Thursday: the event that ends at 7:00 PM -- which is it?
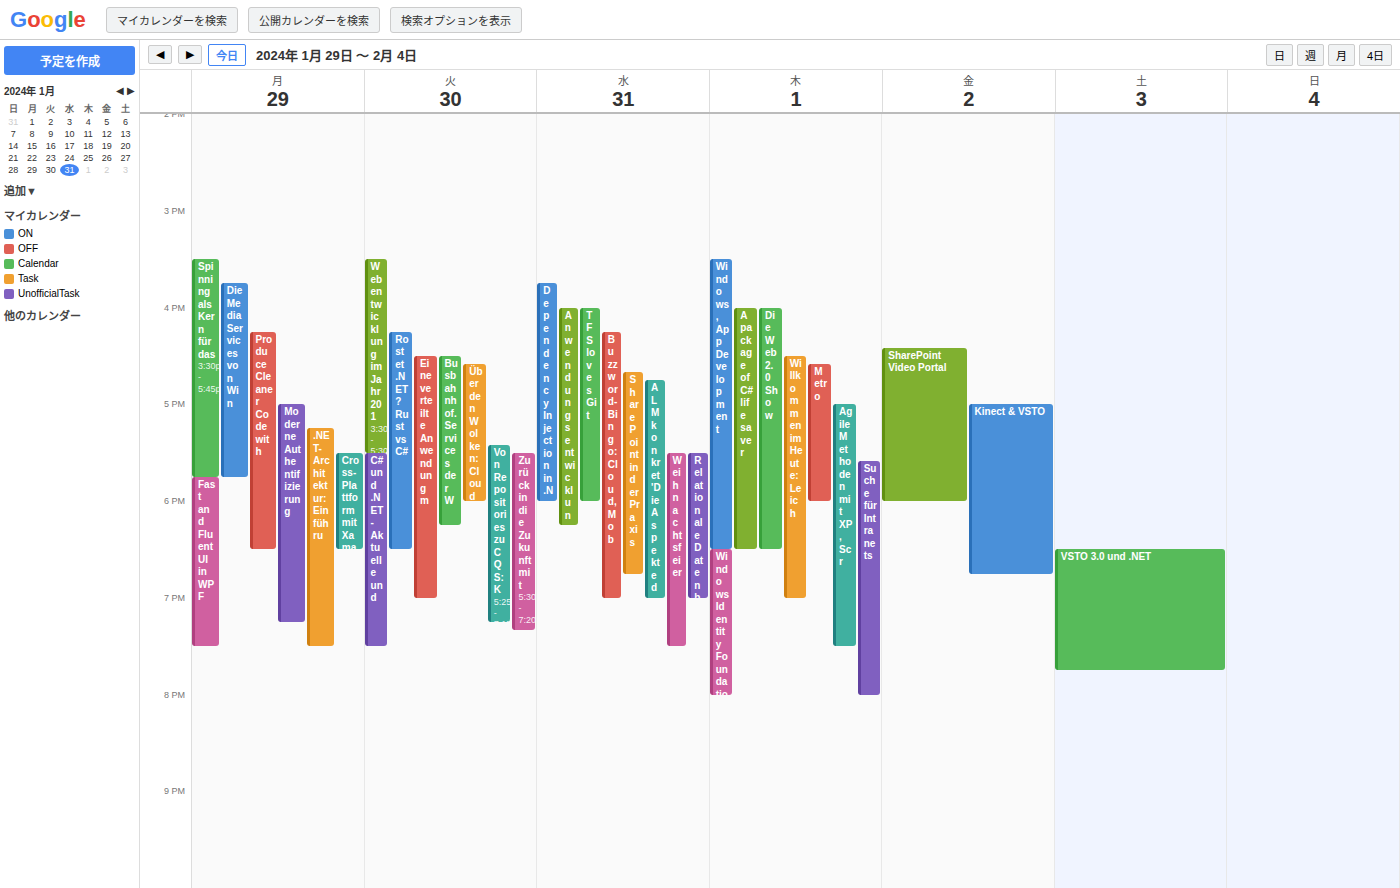
"Willkommen im Heute: Leich"